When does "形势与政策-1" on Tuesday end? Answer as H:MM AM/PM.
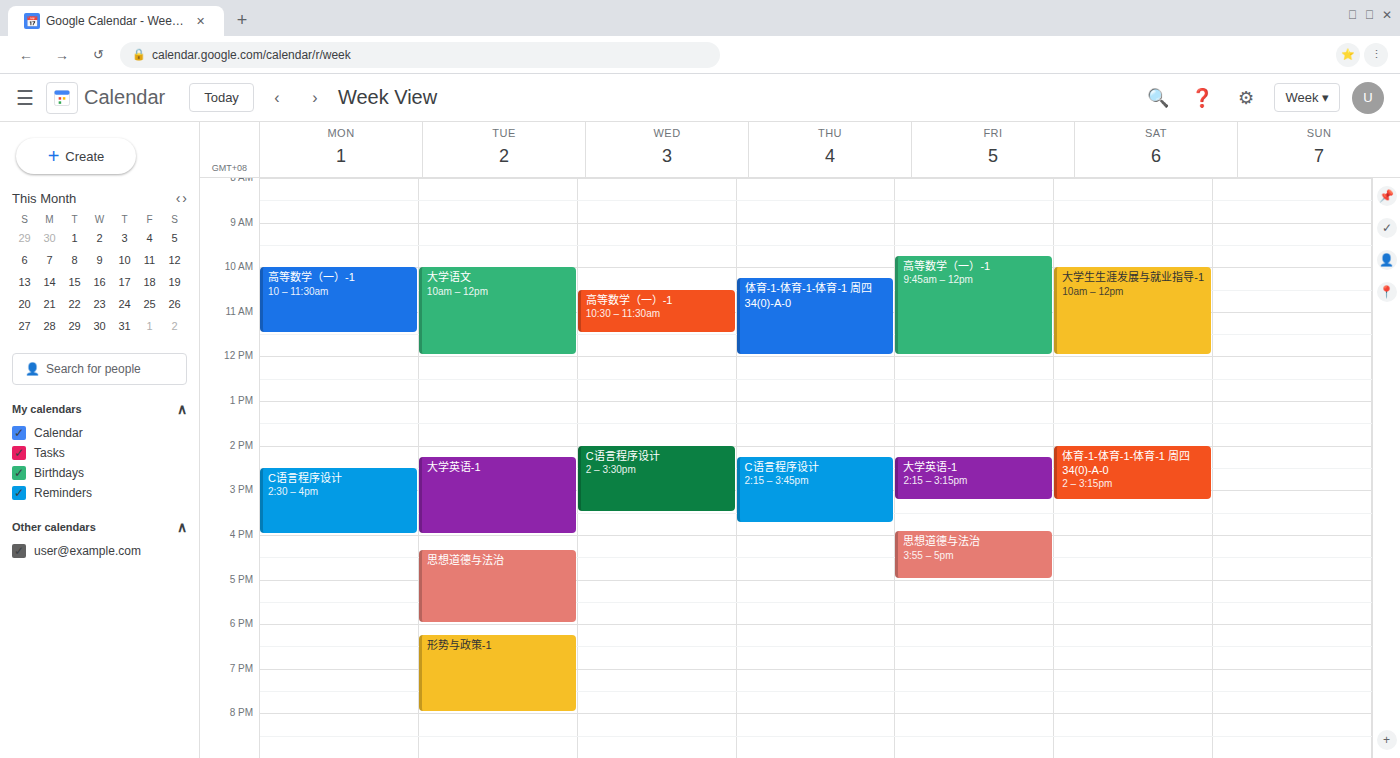
8:00 PM